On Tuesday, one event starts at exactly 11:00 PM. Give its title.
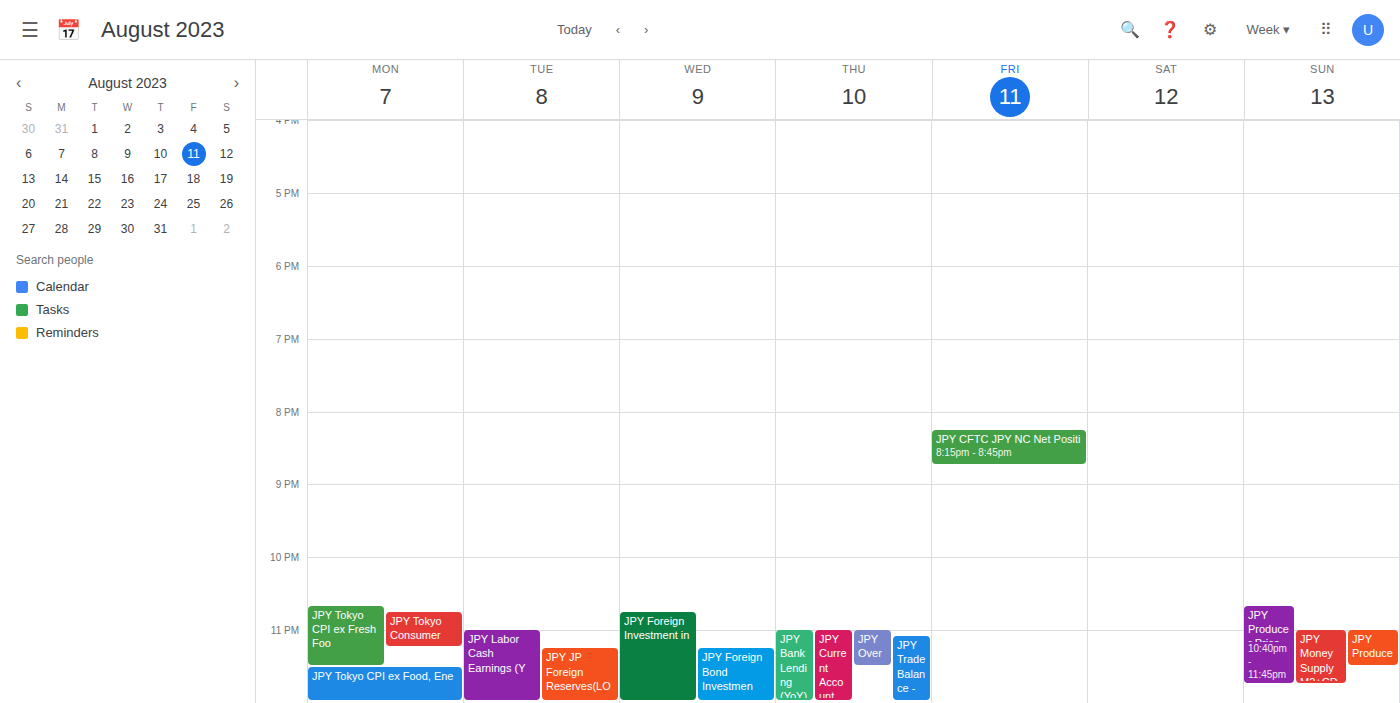
"JPY Labor Cash Earnings (Y"